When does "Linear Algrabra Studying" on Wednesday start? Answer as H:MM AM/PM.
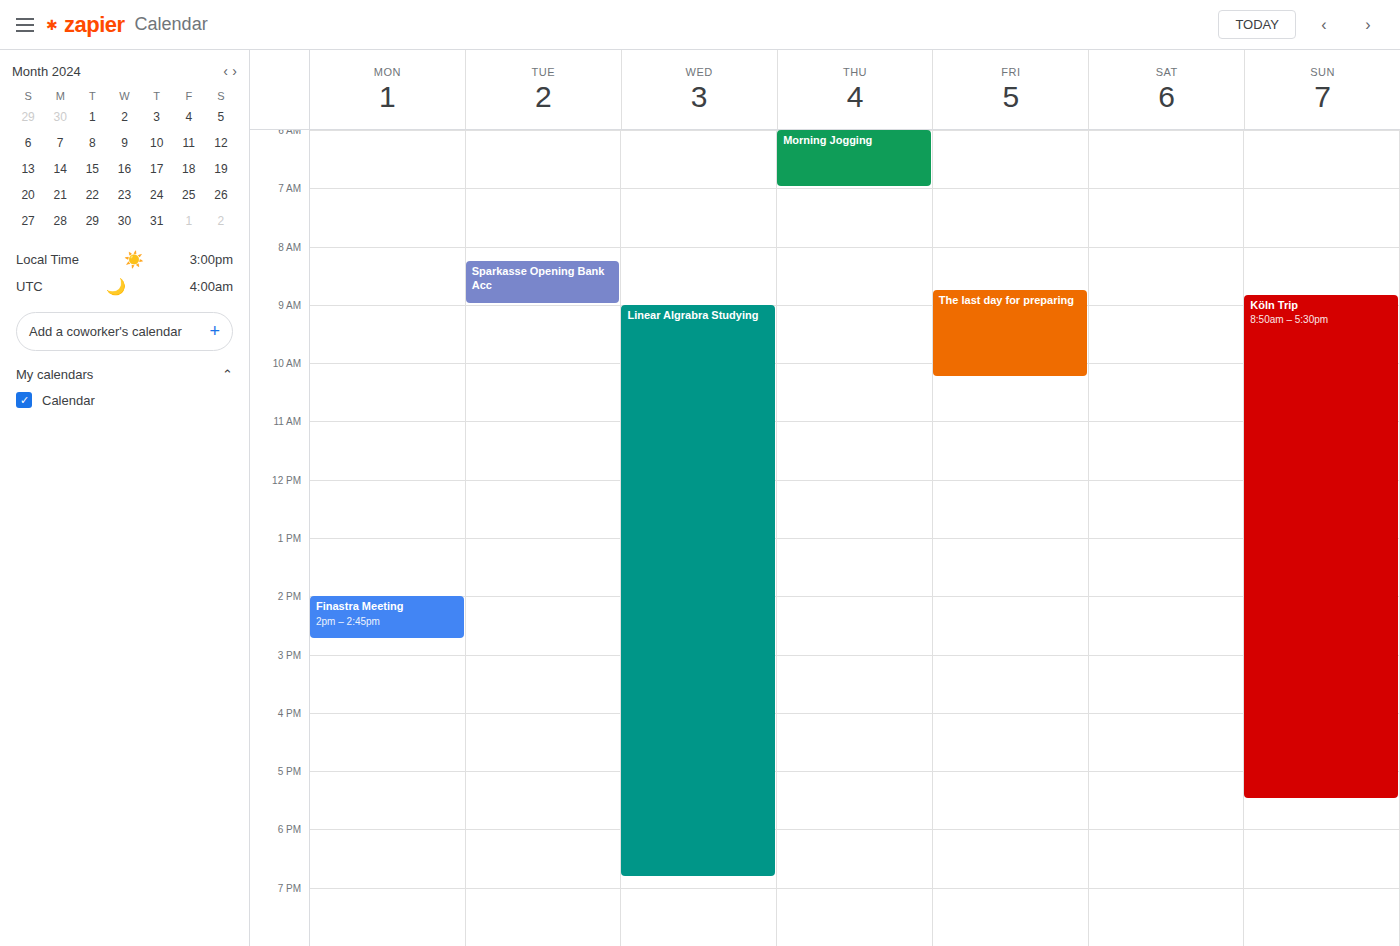
9:00 AM